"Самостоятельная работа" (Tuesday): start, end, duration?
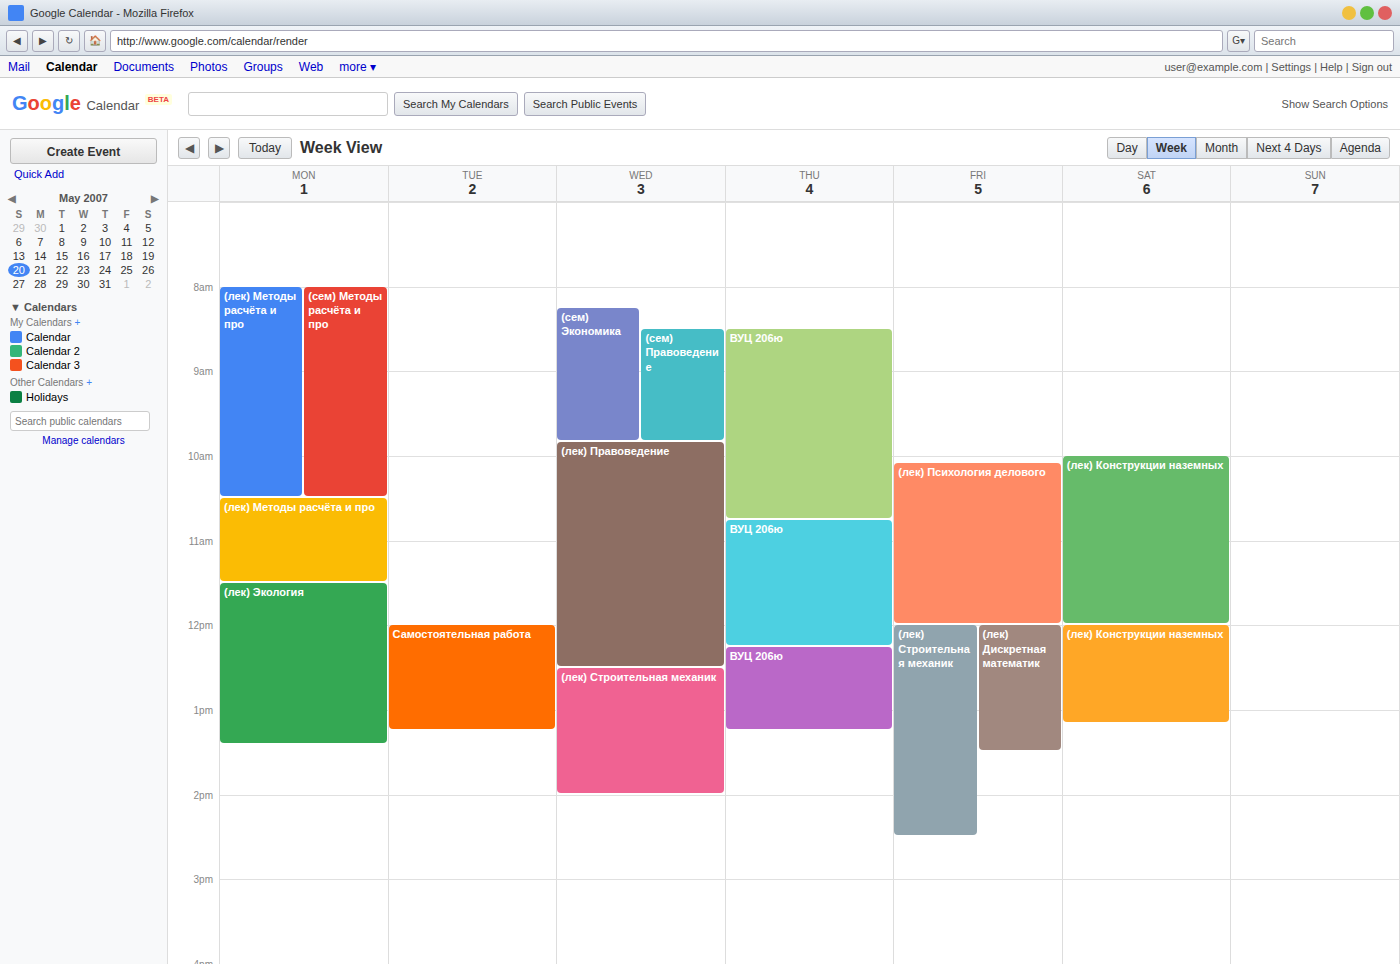
12:00 PM to 1:15 PM, 1 hour 15 minutes